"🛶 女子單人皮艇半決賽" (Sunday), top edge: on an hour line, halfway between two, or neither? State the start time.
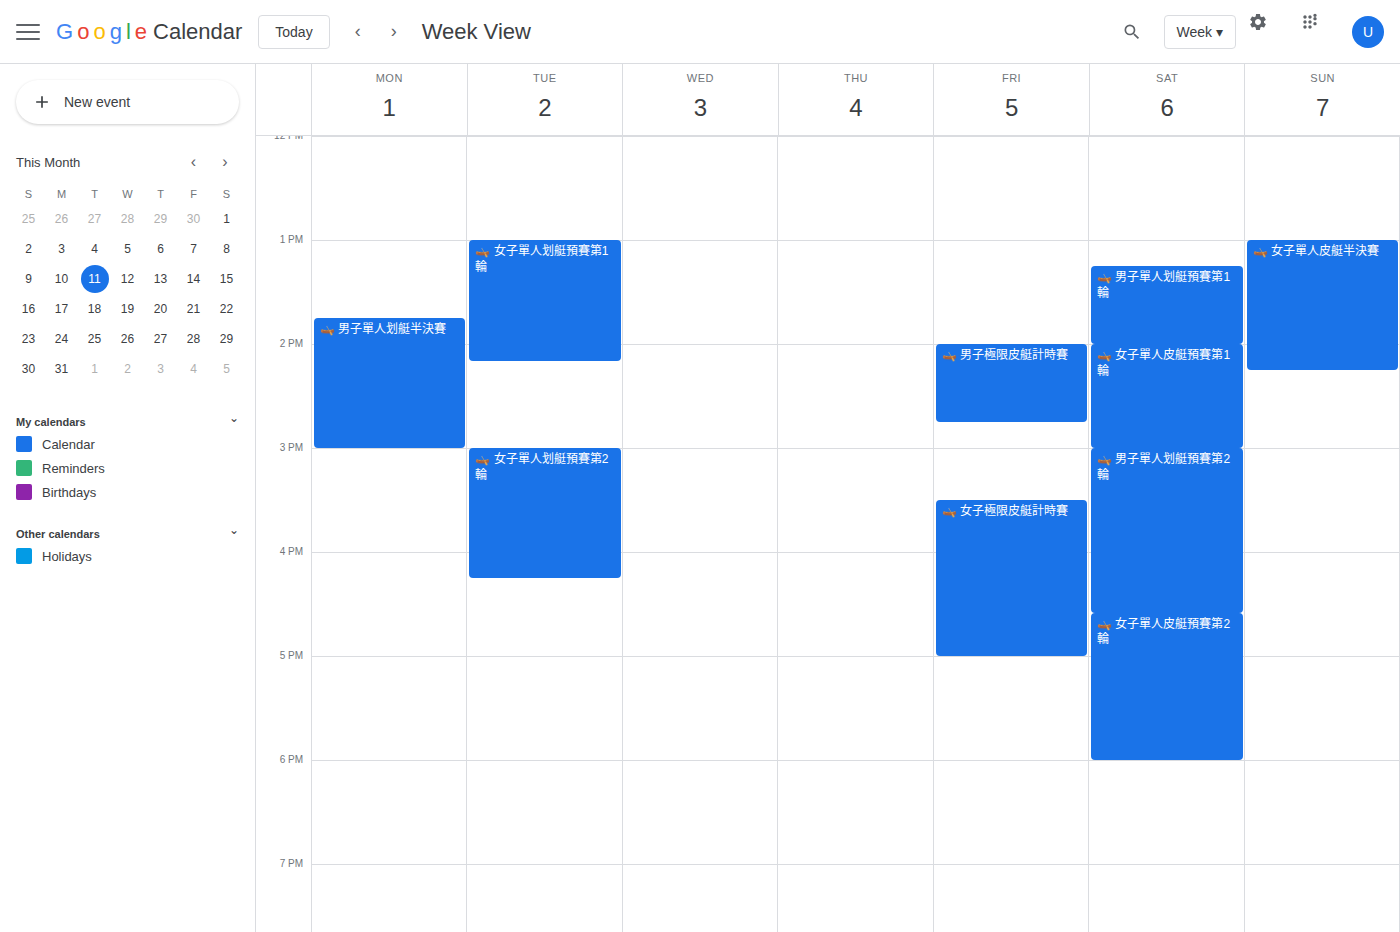
1:00 PM -- exactly on the 1 PM line.